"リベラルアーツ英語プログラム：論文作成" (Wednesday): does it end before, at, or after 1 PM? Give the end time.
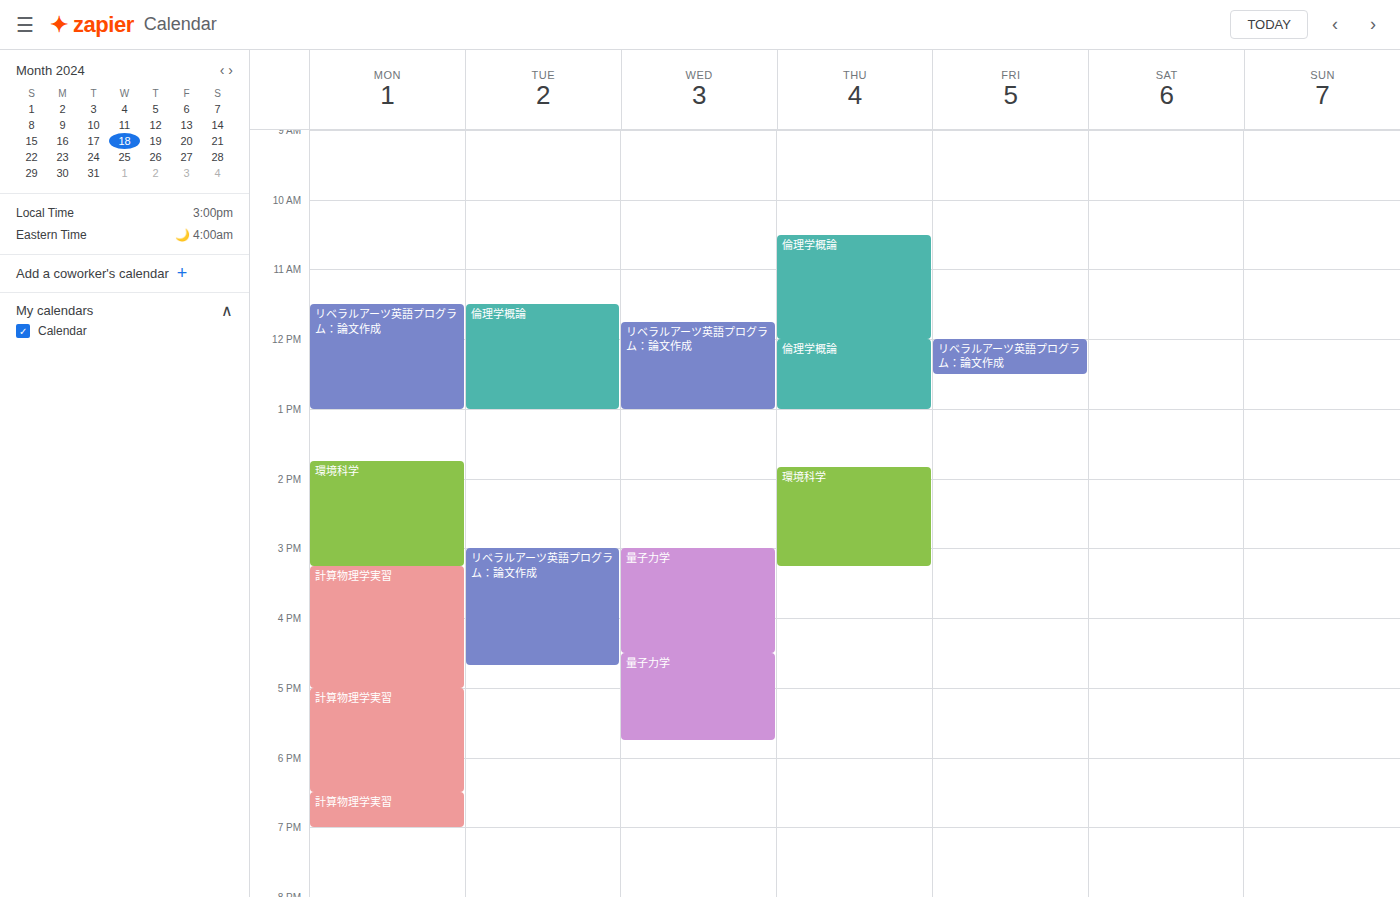
1:00 PM -- exactly at 1 PM, on the 1 PM line.